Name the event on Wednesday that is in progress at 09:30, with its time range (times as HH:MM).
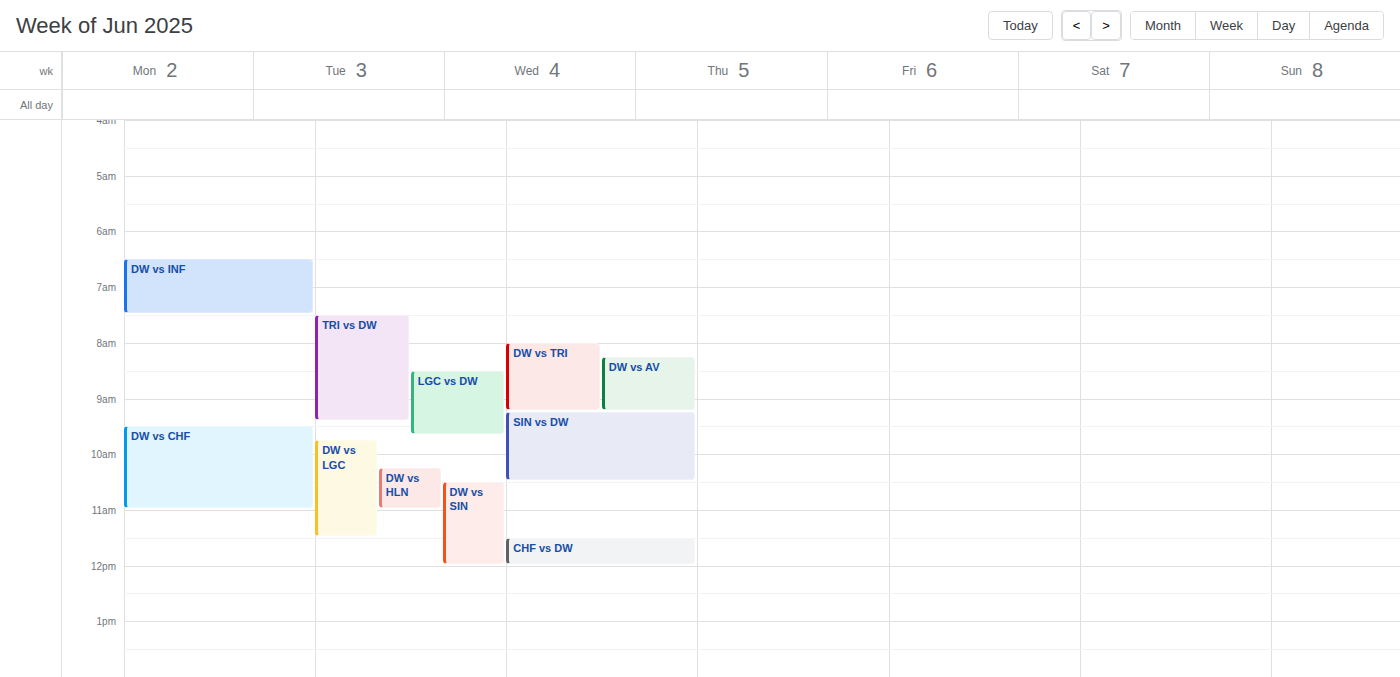
"SIN vs DW", 09:15 to 10:30